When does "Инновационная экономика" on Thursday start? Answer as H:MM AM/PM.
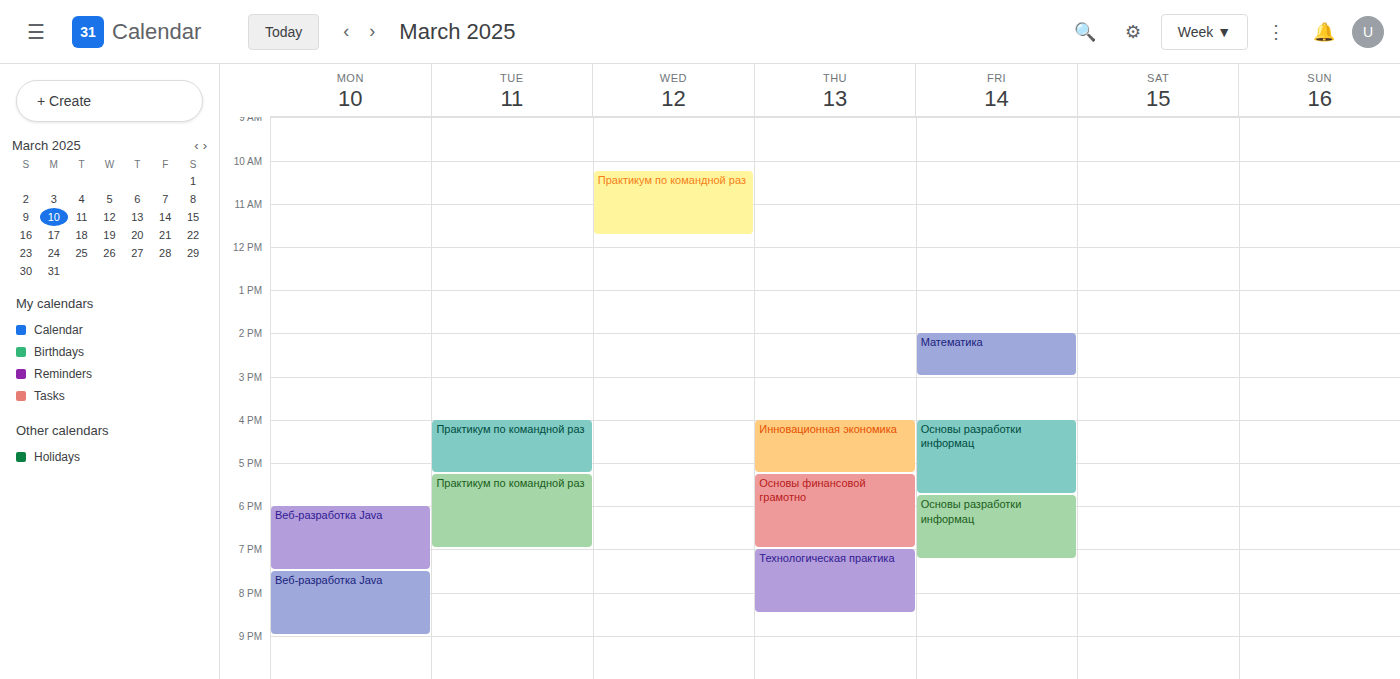
4:00 PM